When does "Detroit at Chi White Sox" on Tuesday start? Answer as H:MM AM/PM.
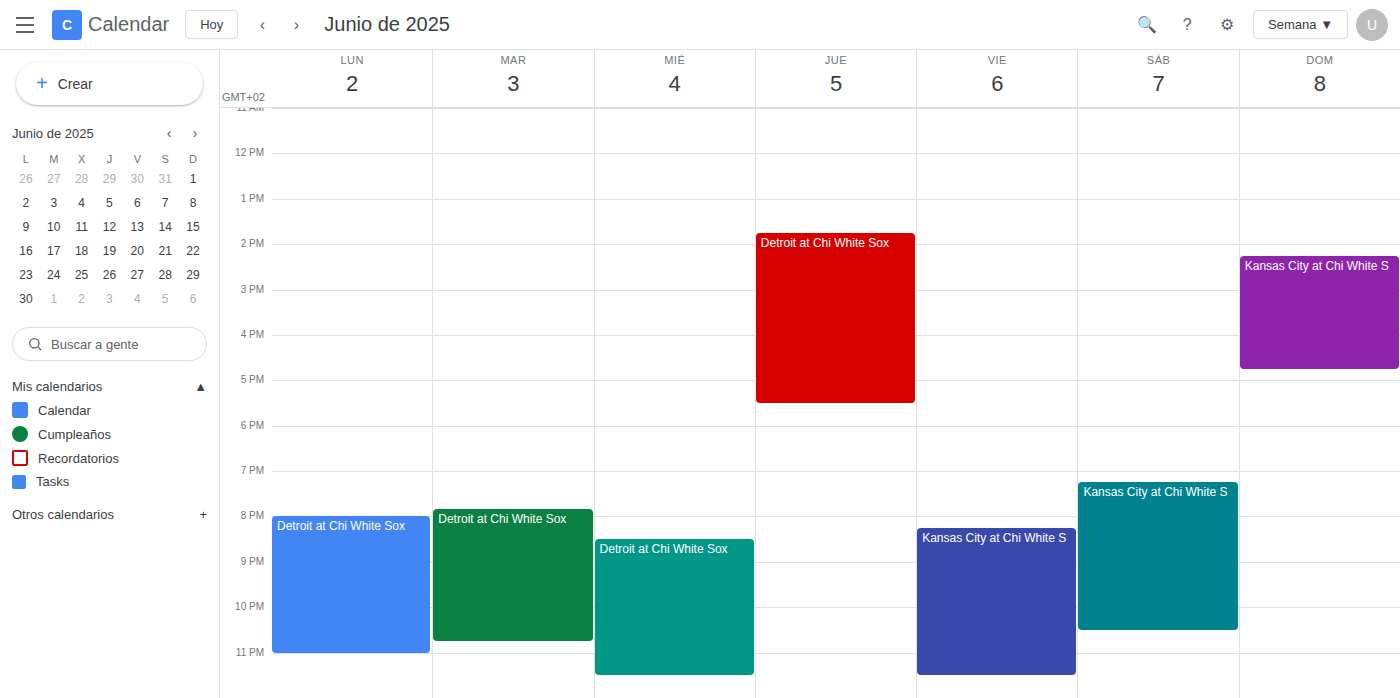
7:50 PM